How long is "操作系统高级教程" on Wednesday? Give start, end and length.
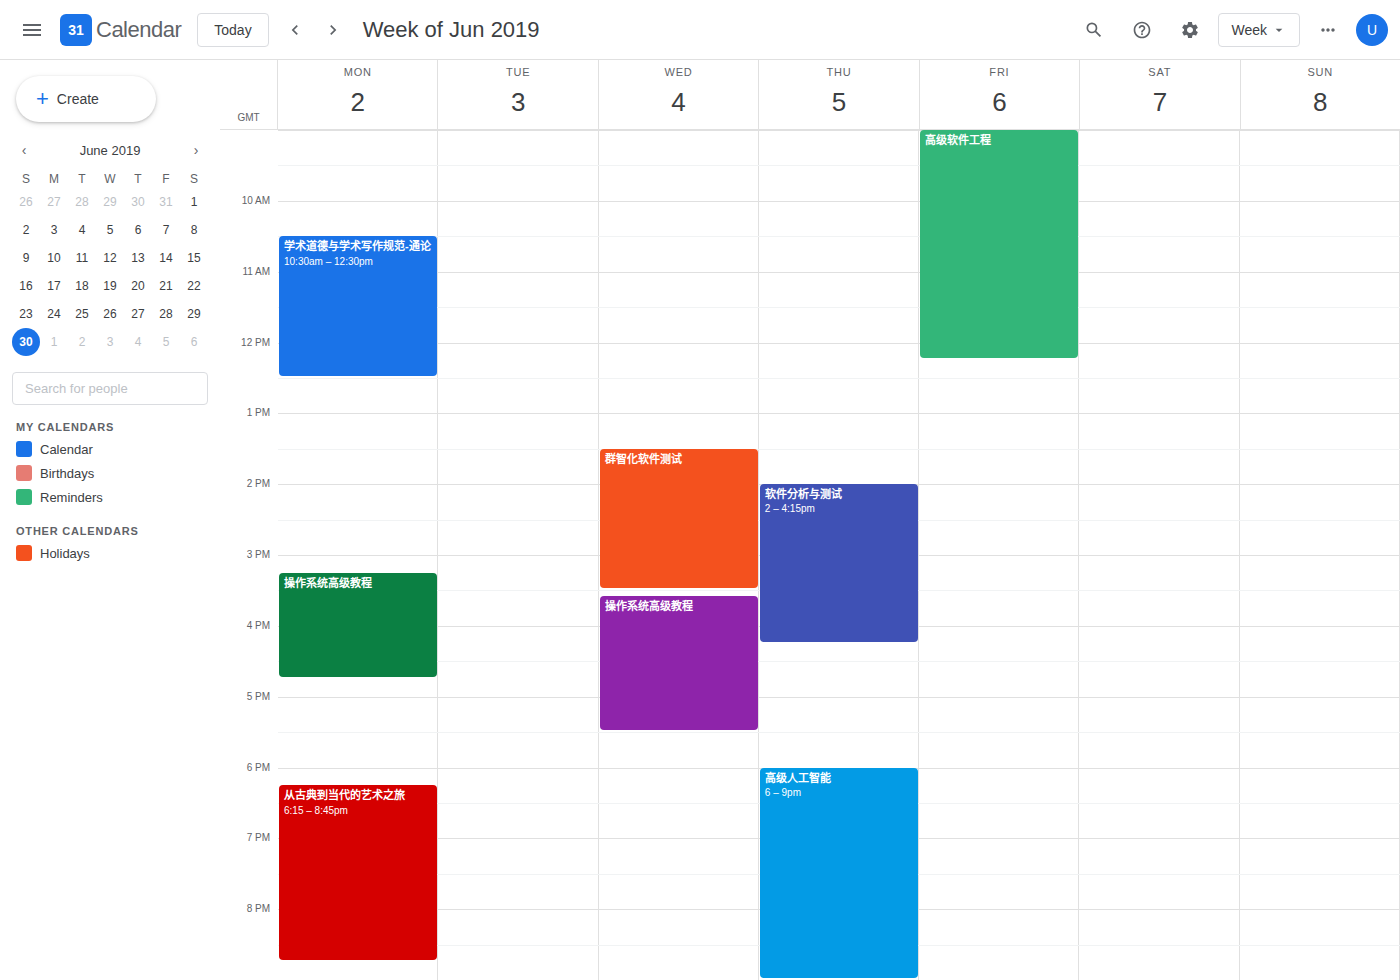
3:35 PM to 5:30 PM, 1 hour 55 minutes